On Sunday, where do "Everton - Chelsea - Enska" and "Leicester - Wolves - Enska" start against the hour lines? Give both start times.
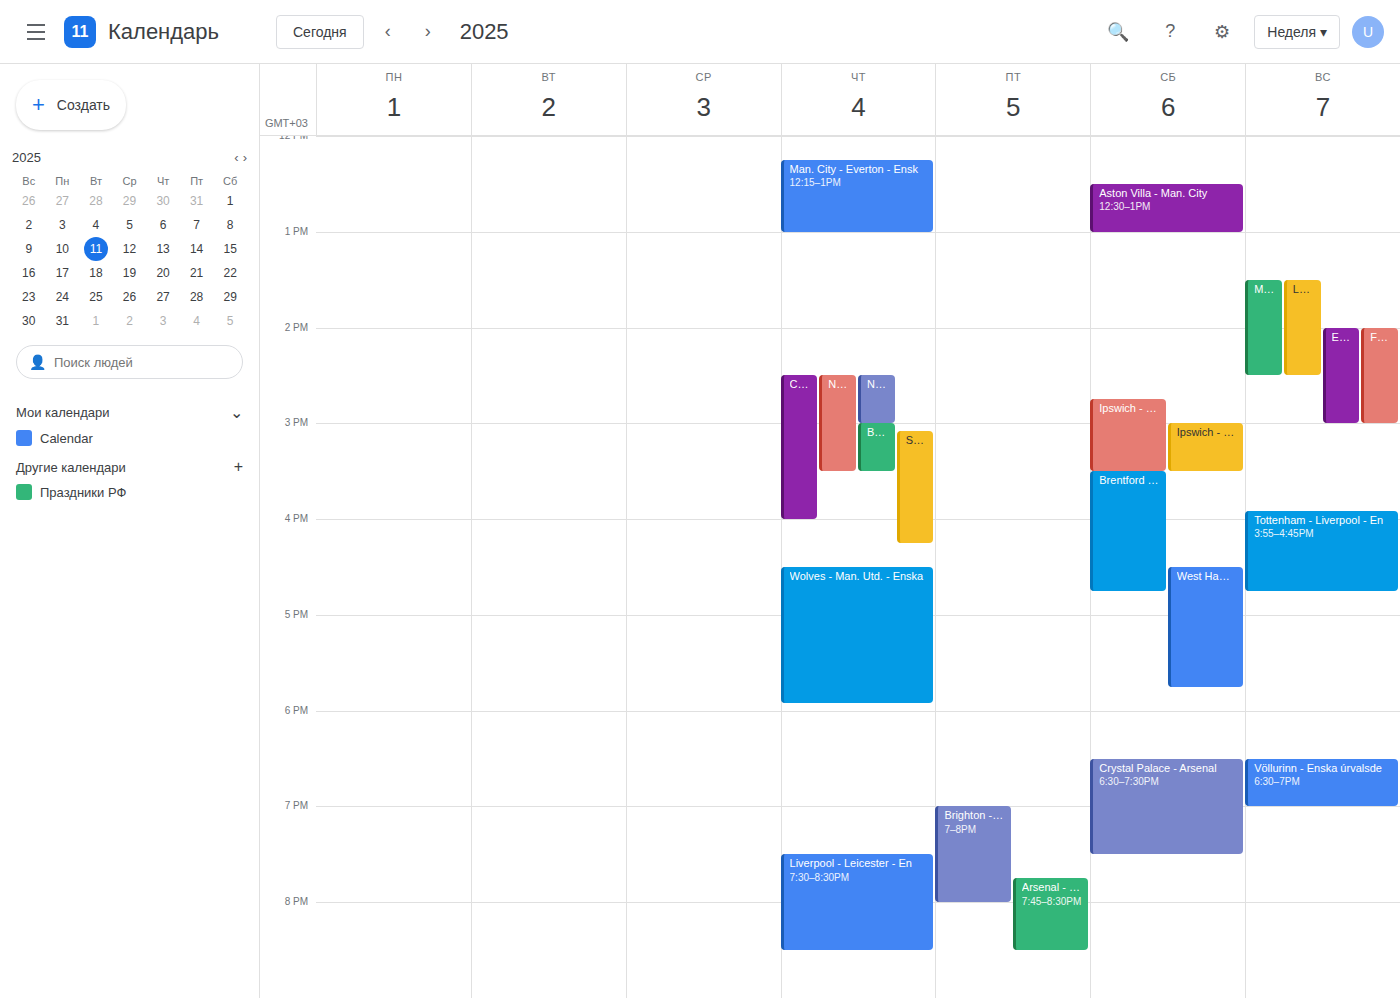
"Everton - Chelsea - Enska": 2:00 PM, exactly on the 2 PM line. "Leicester - Wolves - Enska": 1:30 PM, halfway between the 1 PM and 2 PM lines.